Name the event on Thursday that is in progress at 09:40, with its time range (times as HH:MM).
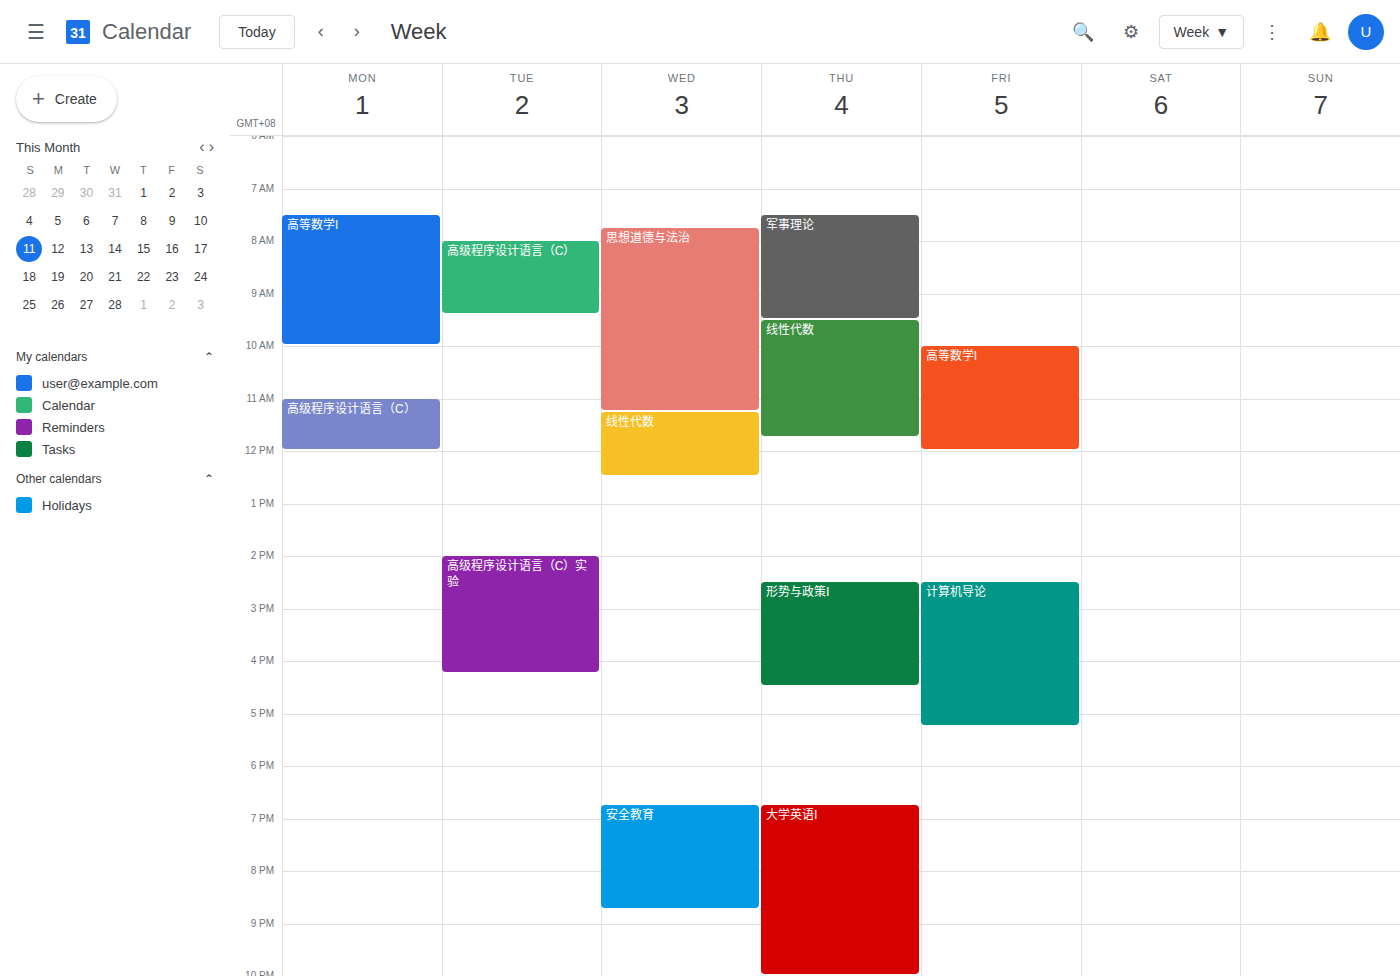
"线性代数", 09:30 to 11:45